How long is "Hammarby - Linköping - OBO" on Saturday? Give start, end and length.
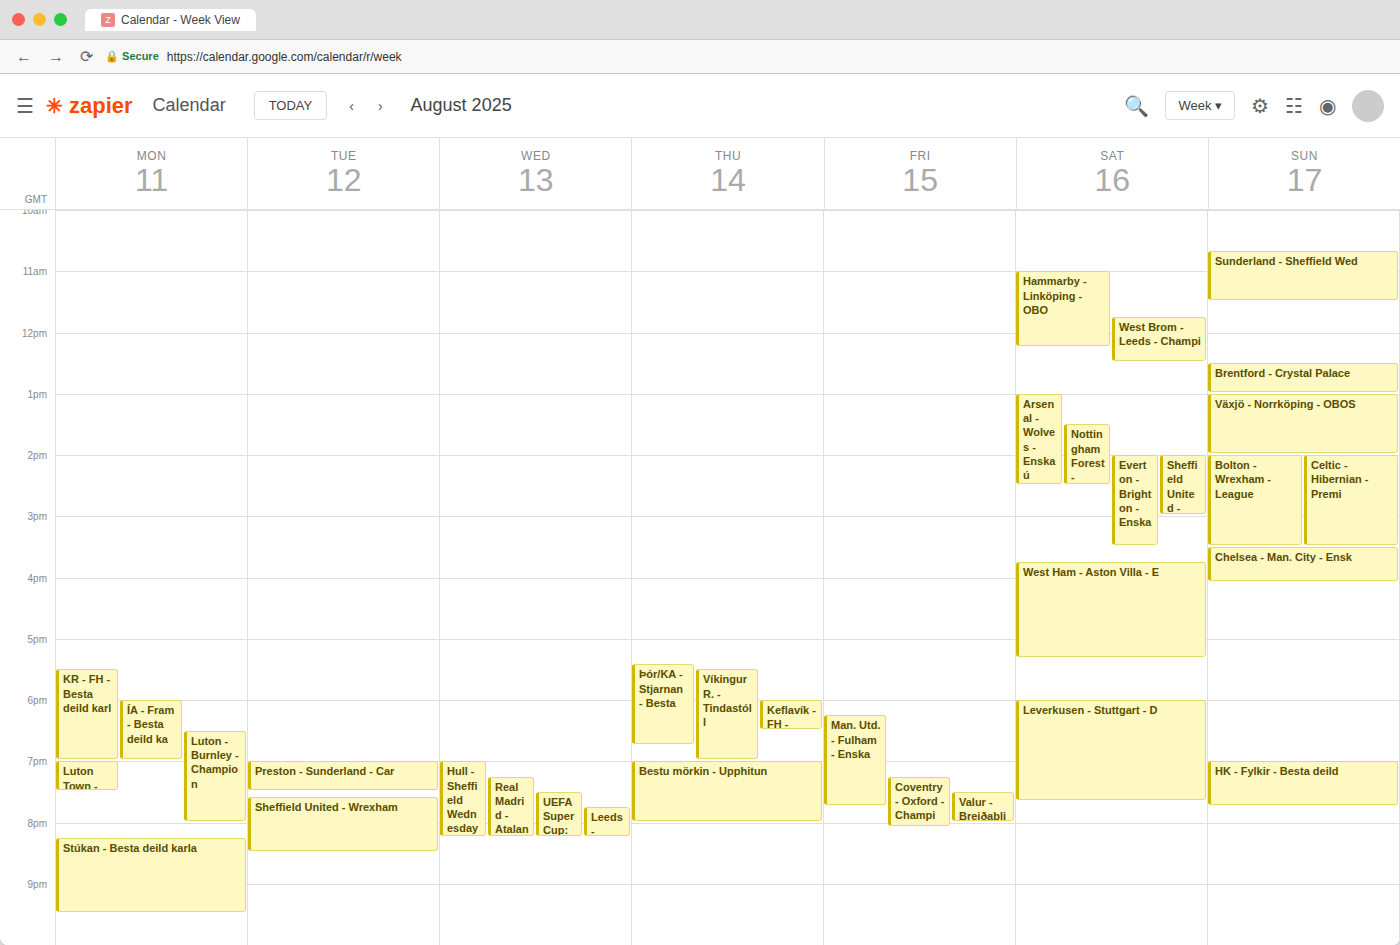
11:00 AM to 12:15 PM, 1 hour 15 minutes